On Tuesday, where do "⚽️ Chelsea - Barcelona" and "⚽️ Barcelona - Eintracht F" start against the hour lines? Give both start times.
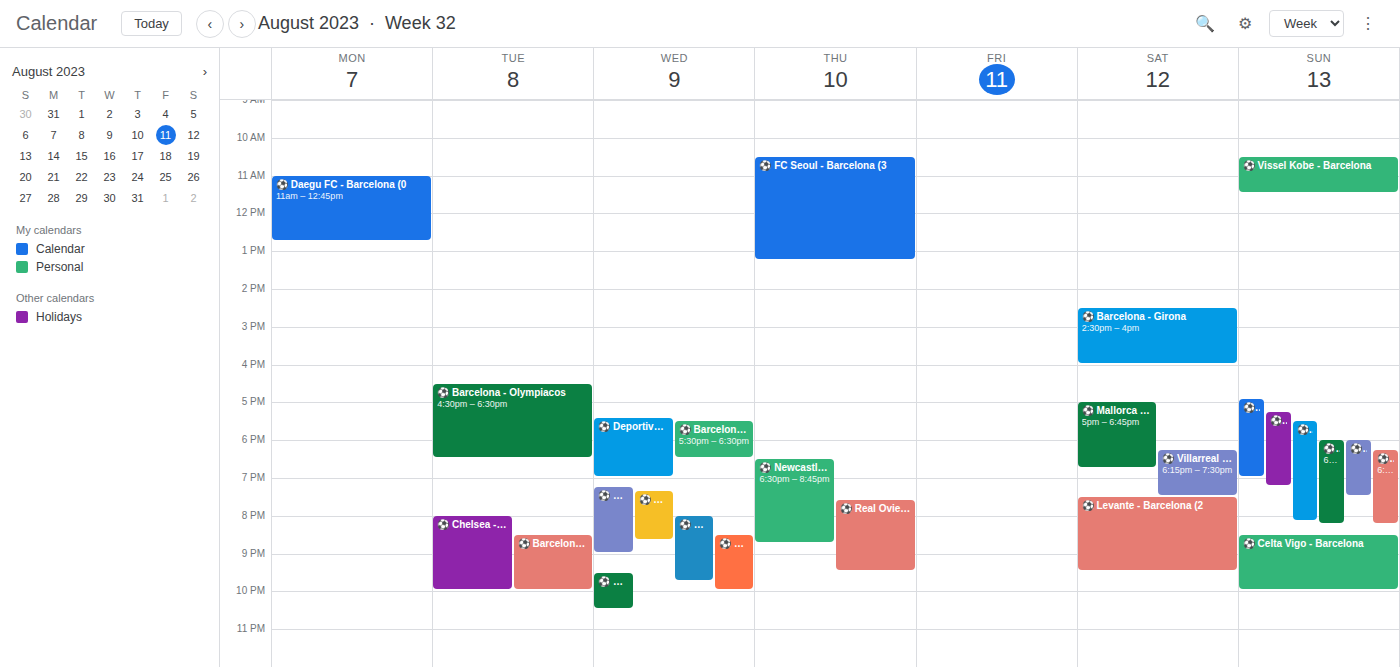
"⚽️ Chelsea - Barcelona": 8:00 PM, exactly on the 8 PM line. "⚽️ Barcelona - Eintracht F": 8:30 PM, halfway between the 8 PM and 9 PM lines.